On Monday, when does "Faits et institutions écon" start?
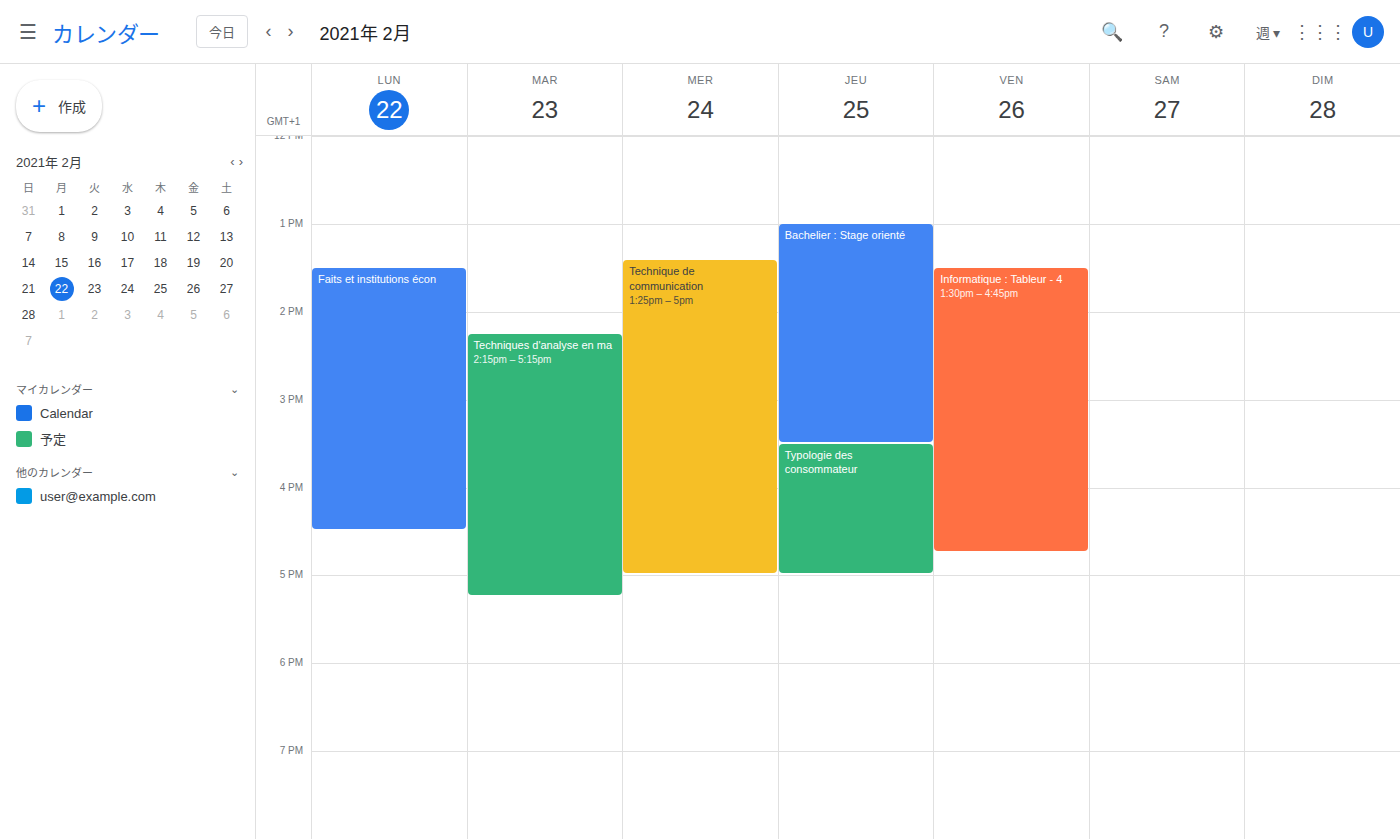
1:30 PM